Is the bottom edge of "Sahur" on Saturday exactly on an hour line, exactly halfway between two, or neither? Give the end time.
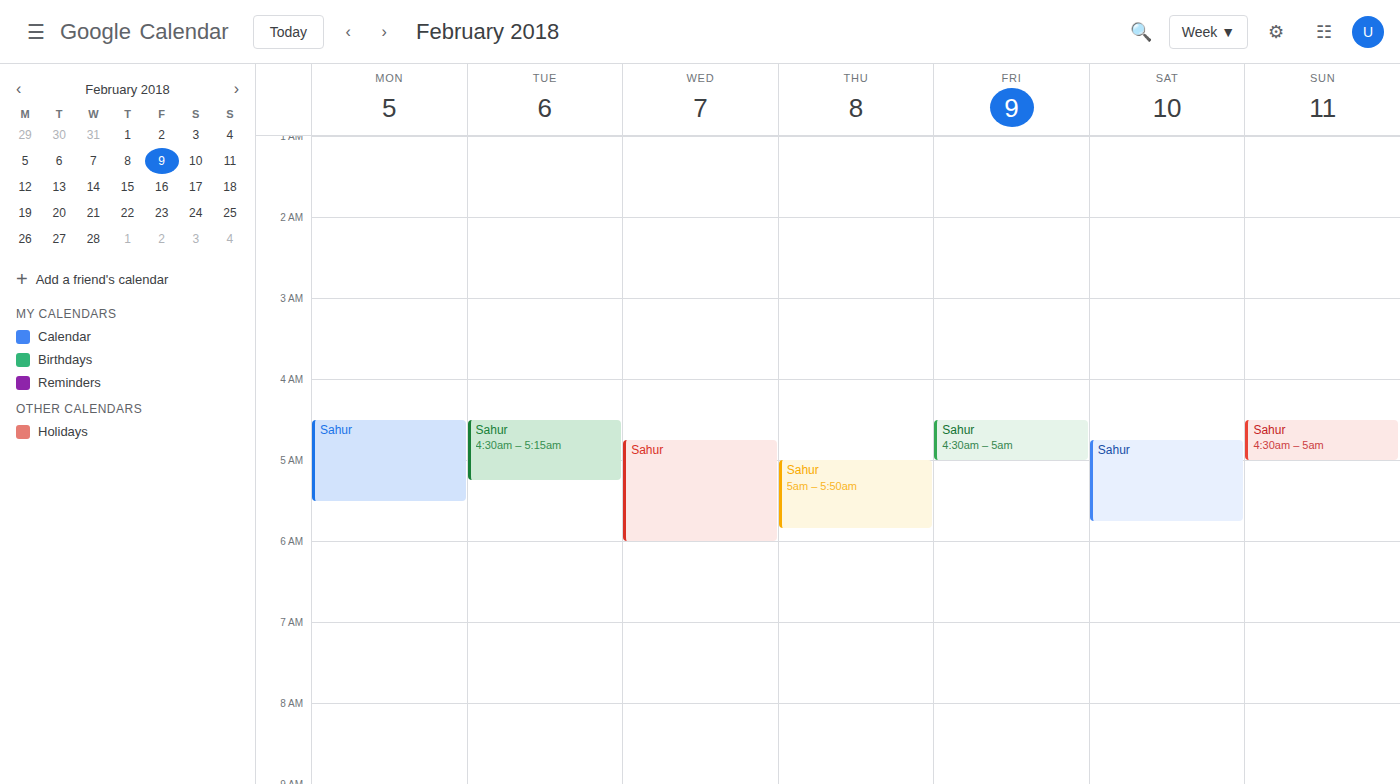
5:45 AM -- neither: three quarters of the way from the 5 AM line to the 6 AM line.